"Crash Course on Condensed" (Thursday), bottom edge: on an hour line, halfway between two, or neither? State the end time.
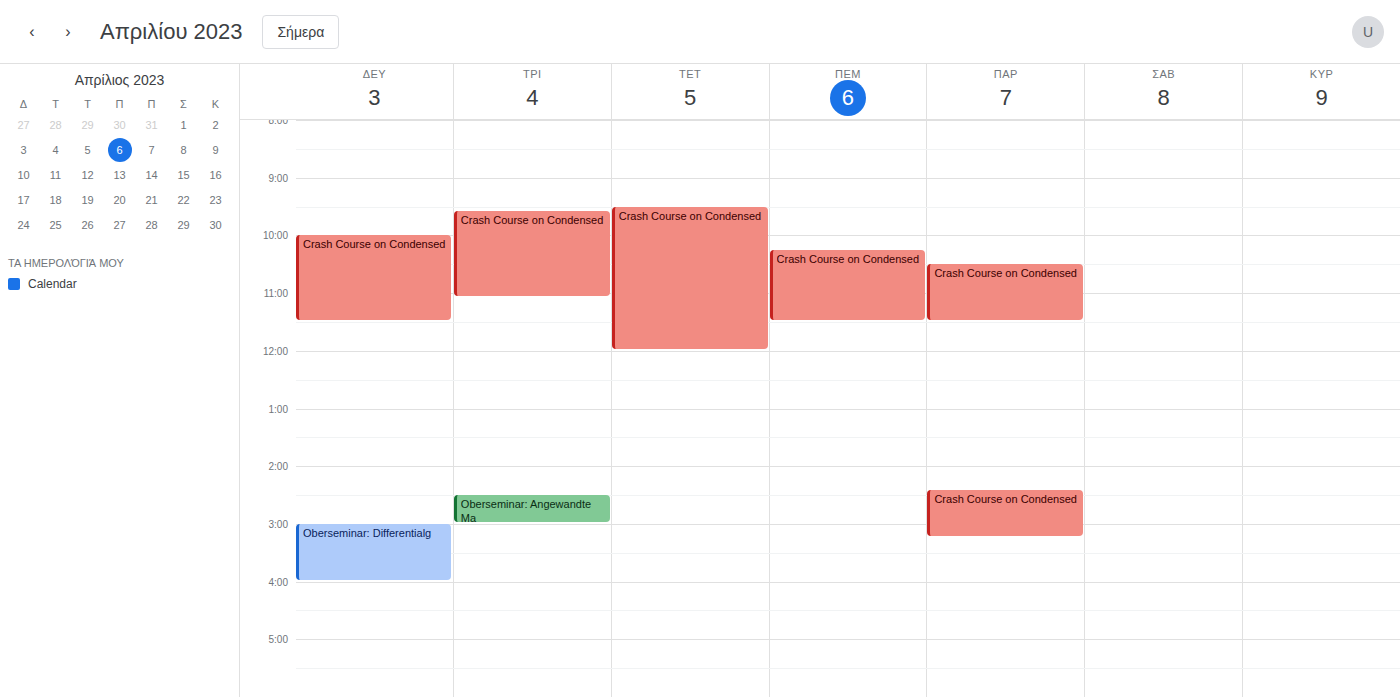
11:30 AM -- halfway between the 11 AM and 12 PM lines.